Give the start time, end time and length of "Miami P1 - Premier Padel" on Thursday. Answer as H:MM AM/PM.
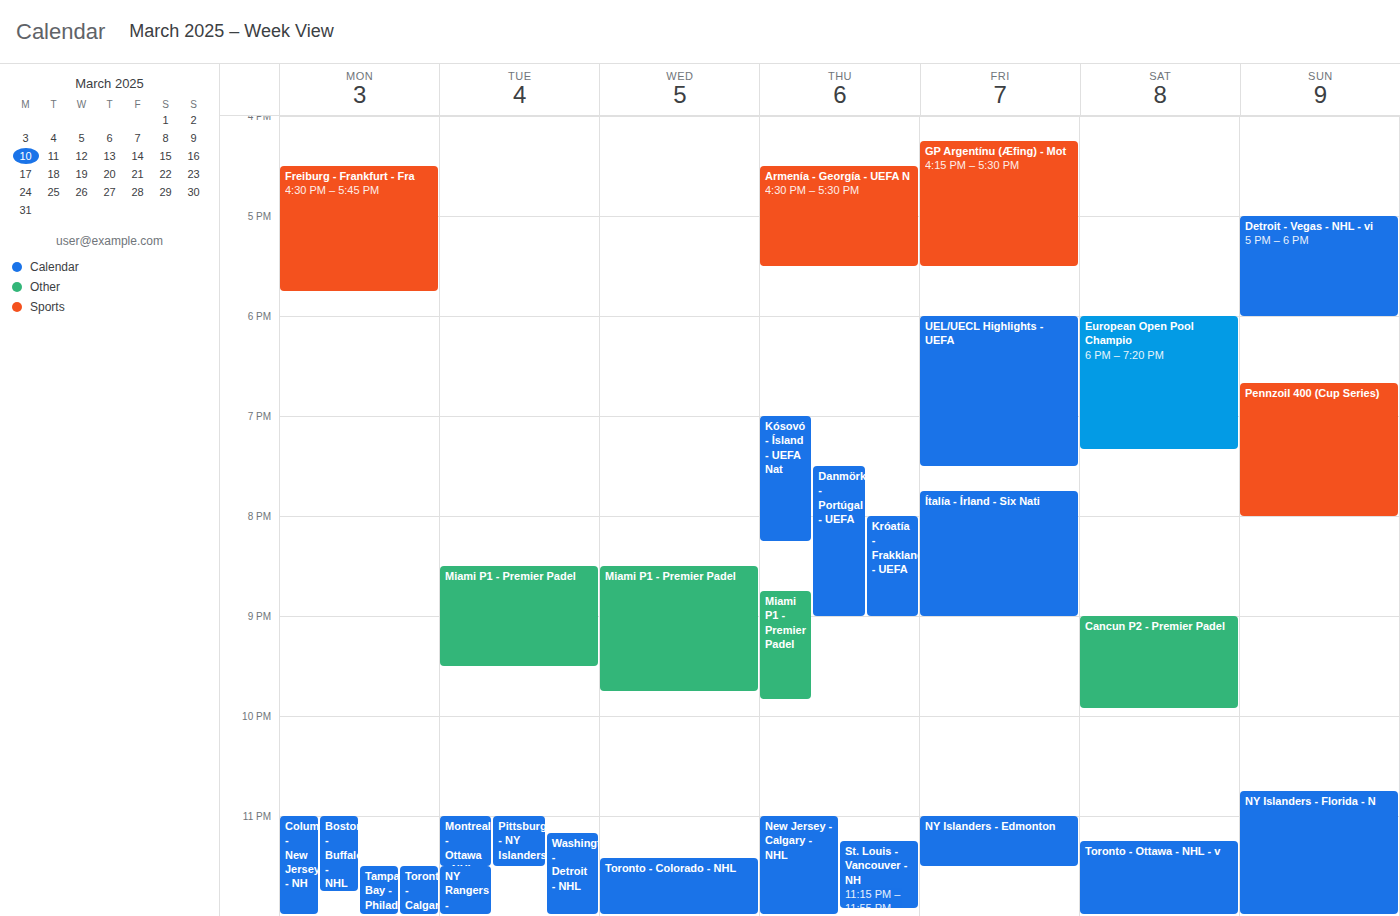
8:45 PM to 9:50 PM, 1 hour 5 minutes